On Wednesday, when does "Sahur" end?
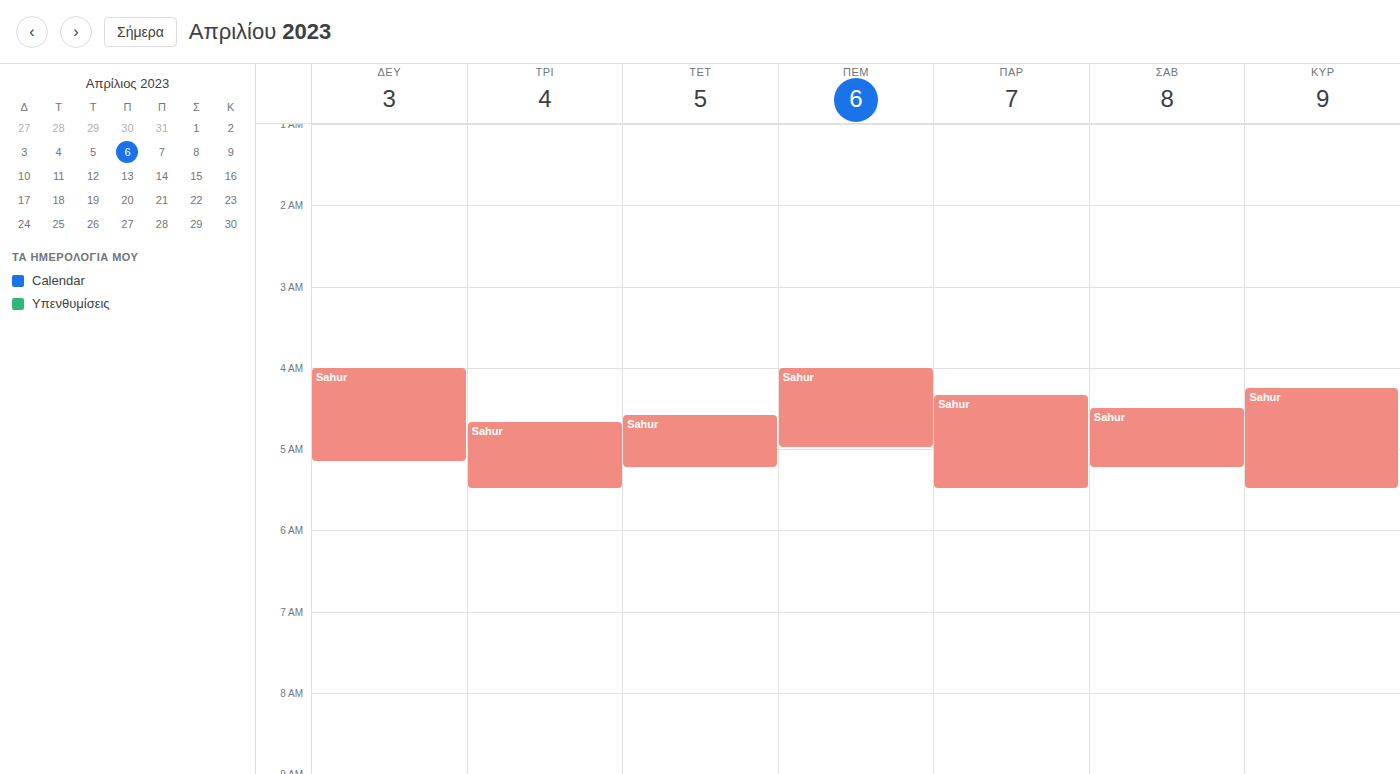
5:15 AM